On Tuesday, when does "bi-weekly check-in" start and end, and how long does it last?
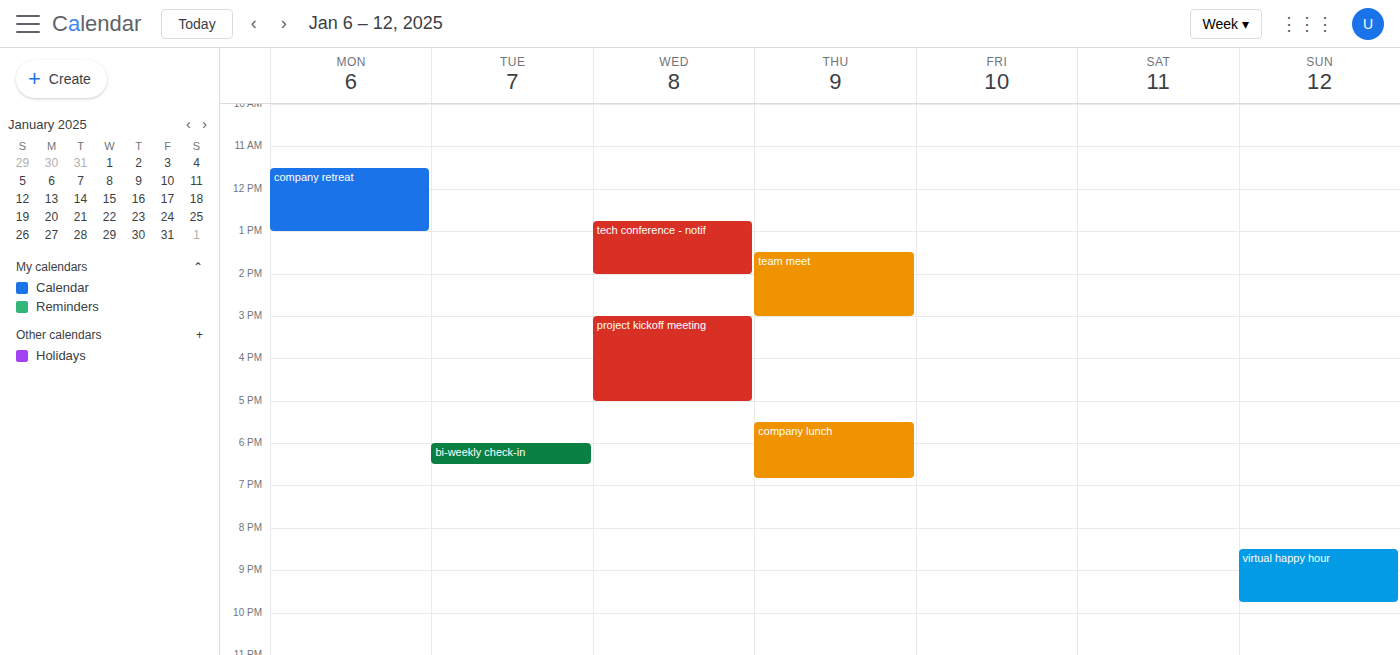
6:00 PM to 6:30 PM, 30 minutes